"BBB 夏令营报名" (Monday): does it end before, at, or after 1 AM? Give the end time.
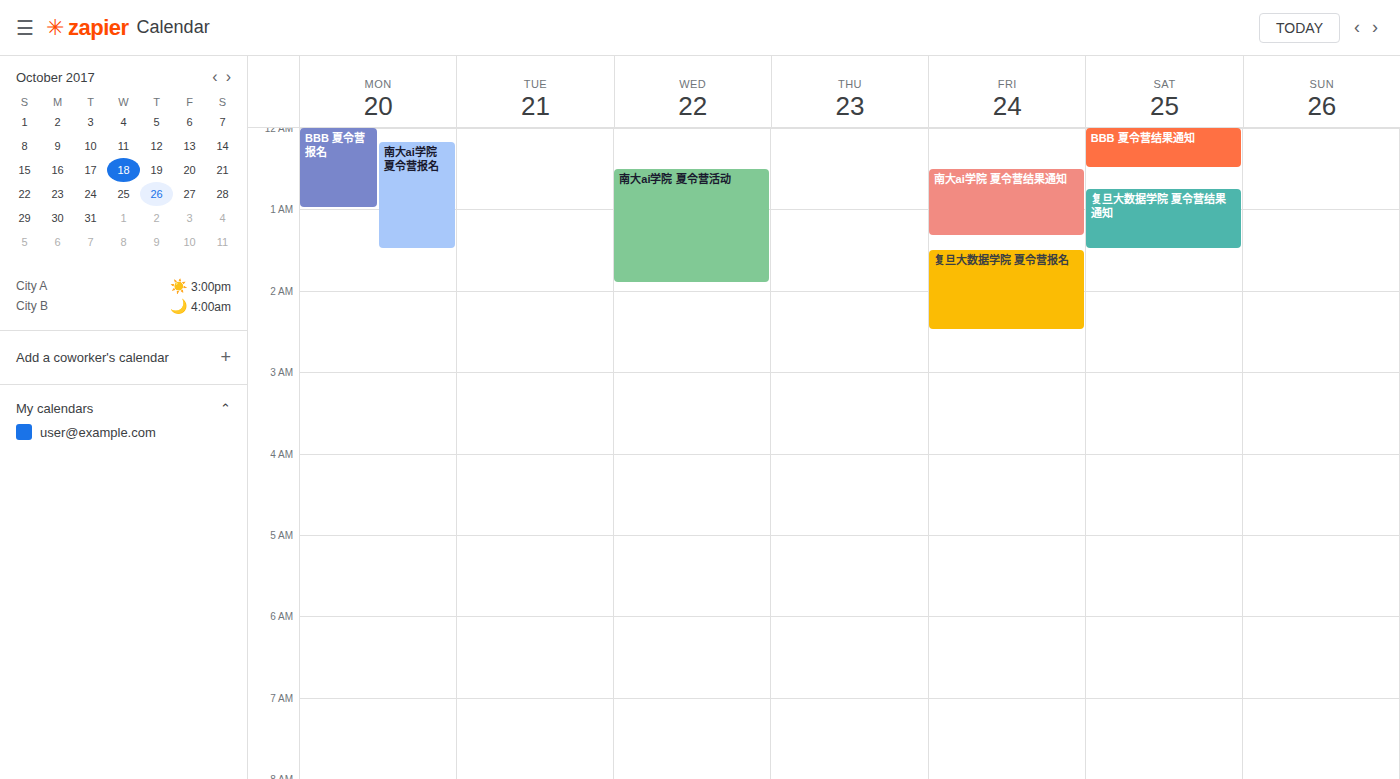
1:00 AM -- exactly at 1 AM, on the 1 AM line.